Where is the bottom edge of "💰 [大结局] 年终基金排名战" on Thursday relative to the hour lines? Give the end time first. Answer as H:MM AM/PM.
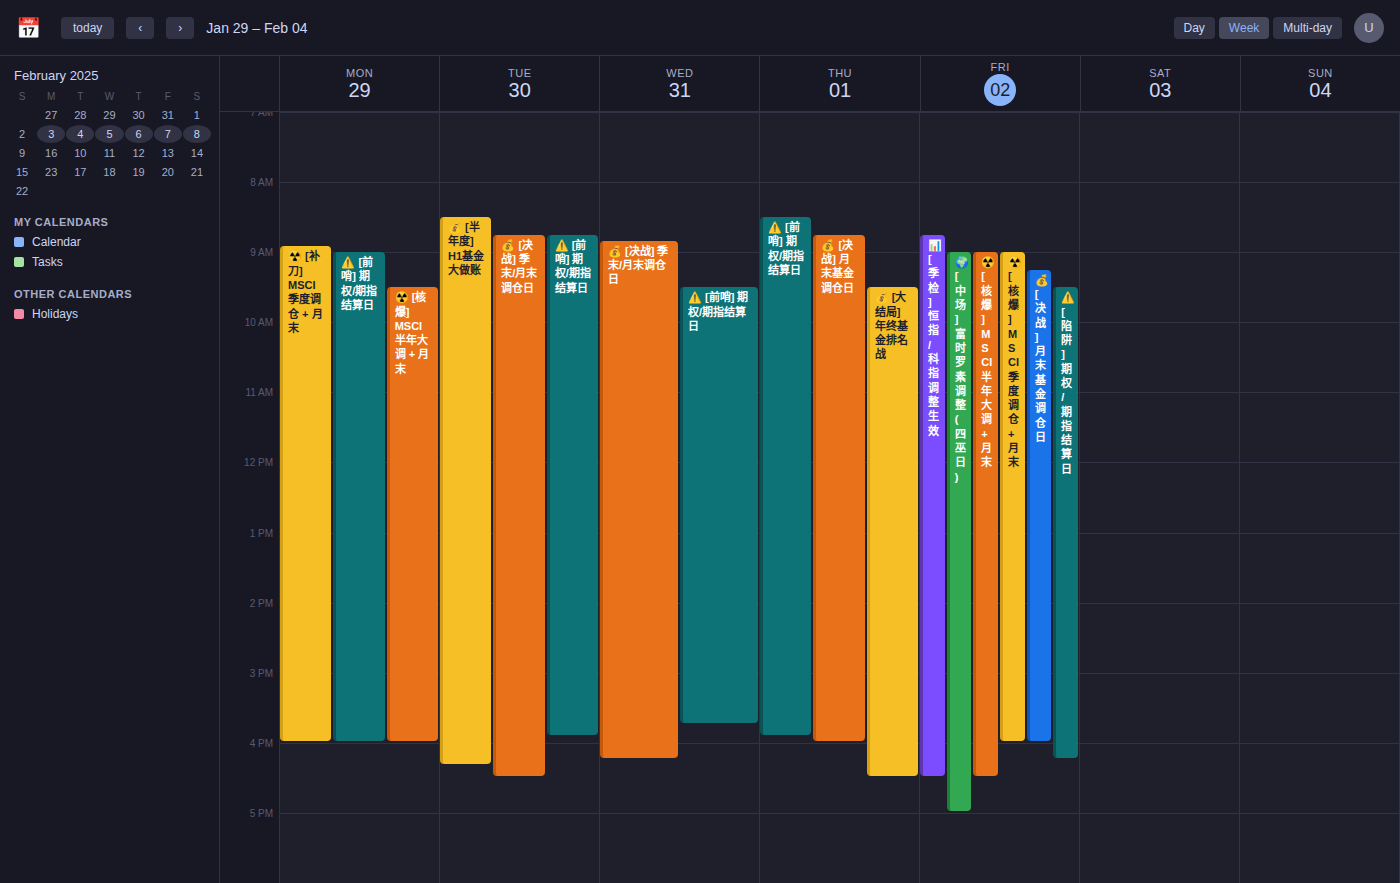
4:30 PM -- halfway between the 4 PM and 5 PM lines.